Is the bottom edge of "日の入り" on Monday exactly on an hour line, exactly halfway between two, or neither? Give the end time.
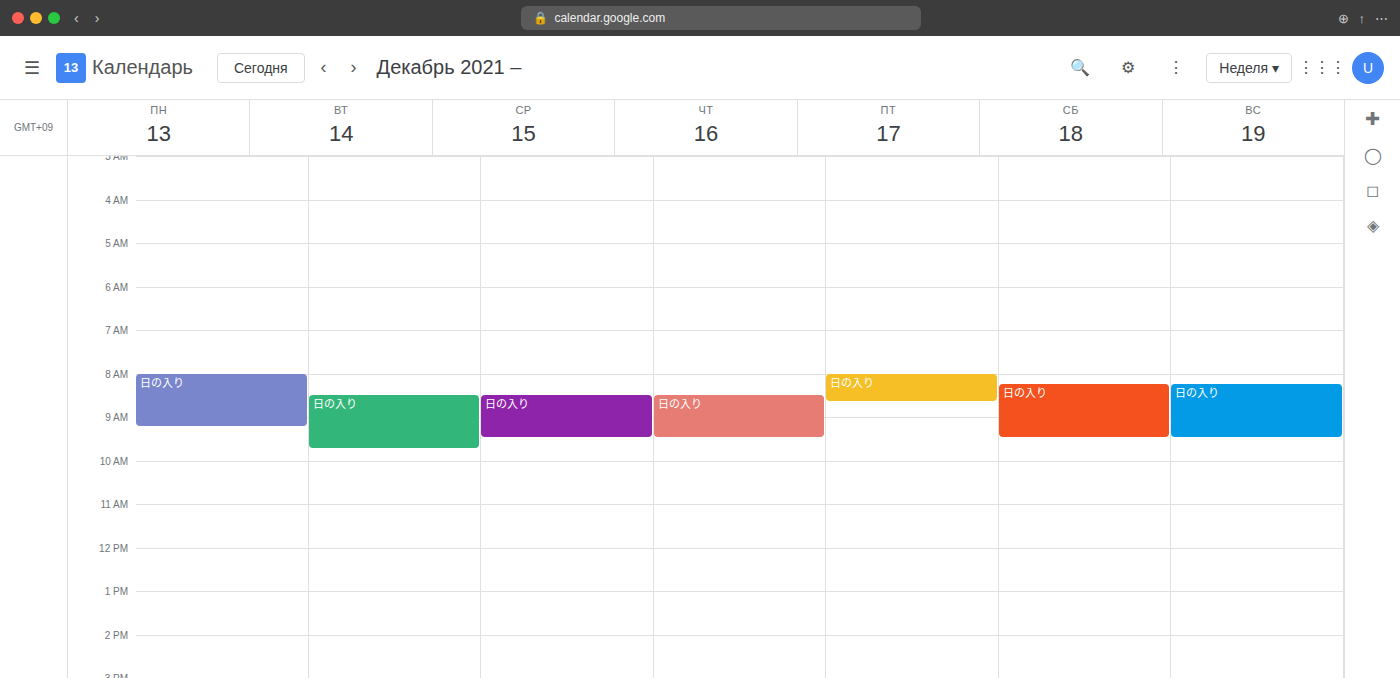
9:15 AM -- neither: a quarter of the way from the 9 AM line to the 10 AM line.